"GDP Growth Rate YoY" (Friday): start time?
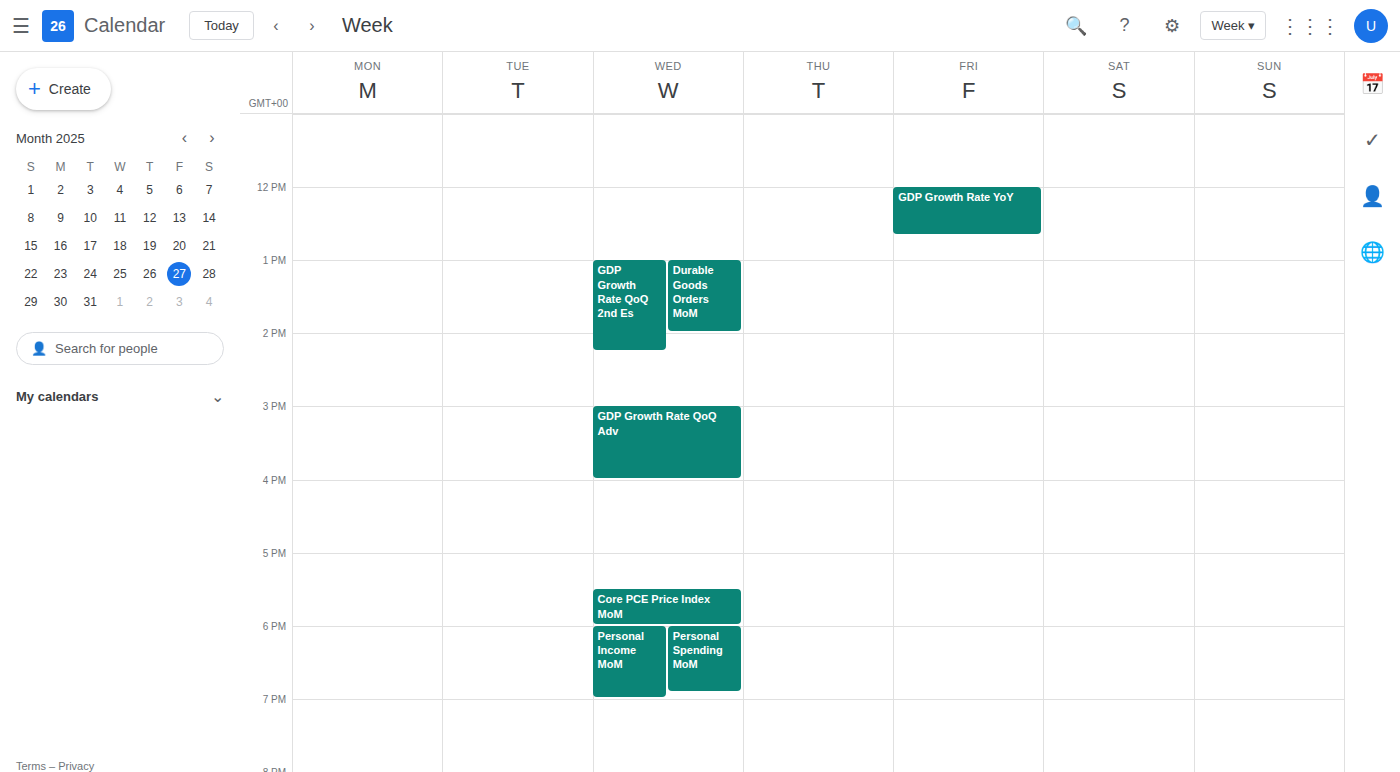
12:00 PM